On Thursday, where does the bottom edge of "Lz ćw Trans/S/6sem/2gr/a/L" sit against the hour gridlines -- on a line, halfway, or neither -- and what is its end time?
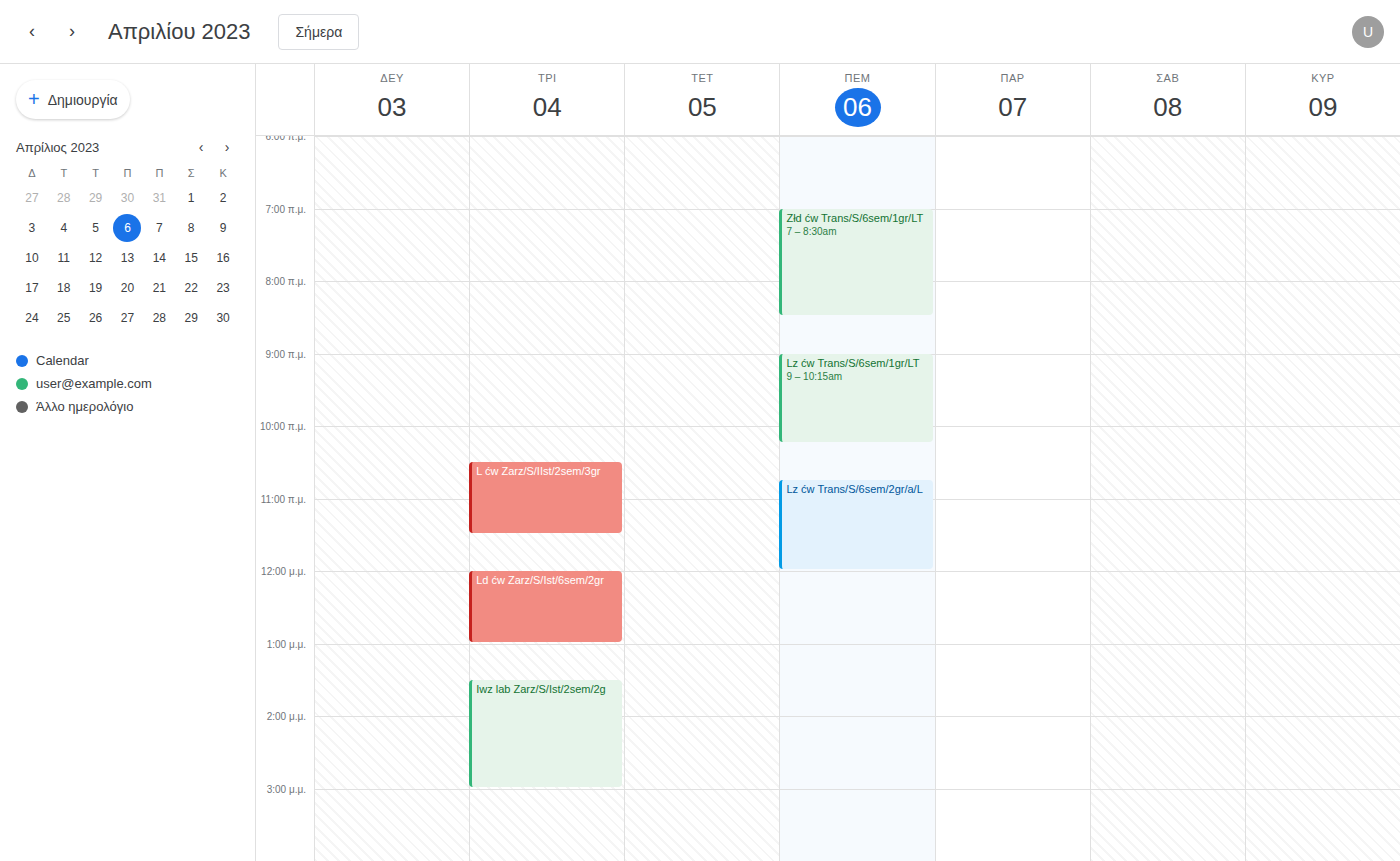
12:00 PM -- exactly on the 12 PM line.